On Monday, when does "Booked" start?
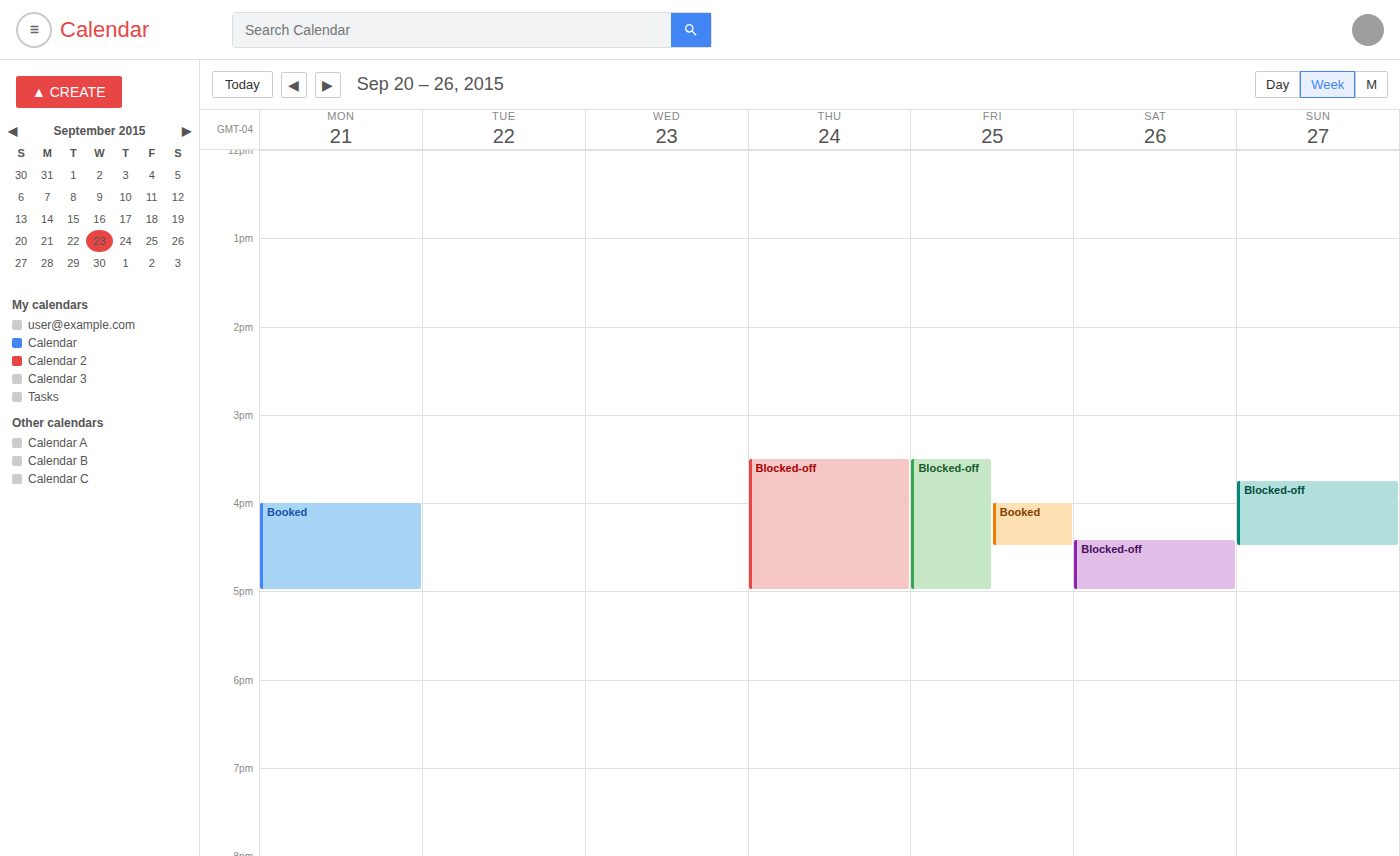
4:00 PM